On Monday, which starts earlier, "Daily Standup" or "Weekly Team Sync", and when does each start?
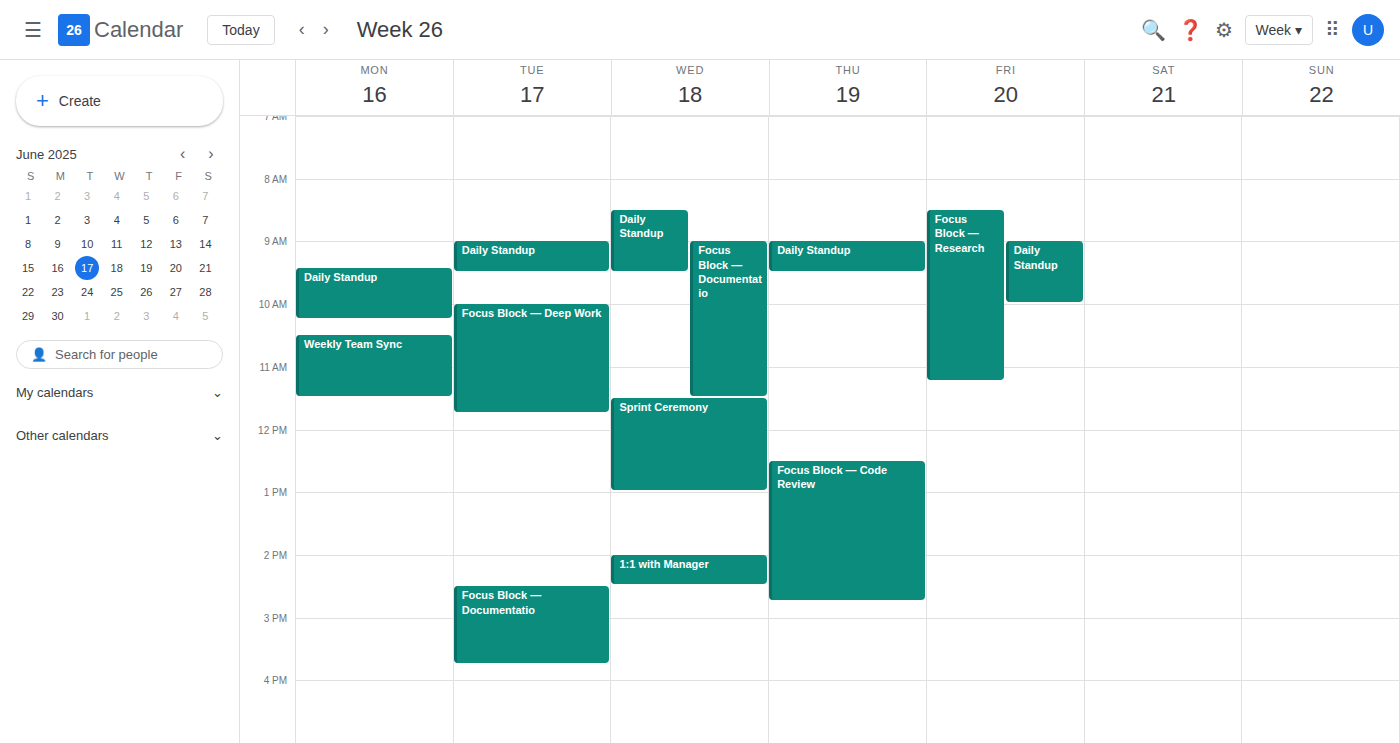
"Daily Standup" 9:25 AM; "Weekly Team Sync" 10:30 AM.